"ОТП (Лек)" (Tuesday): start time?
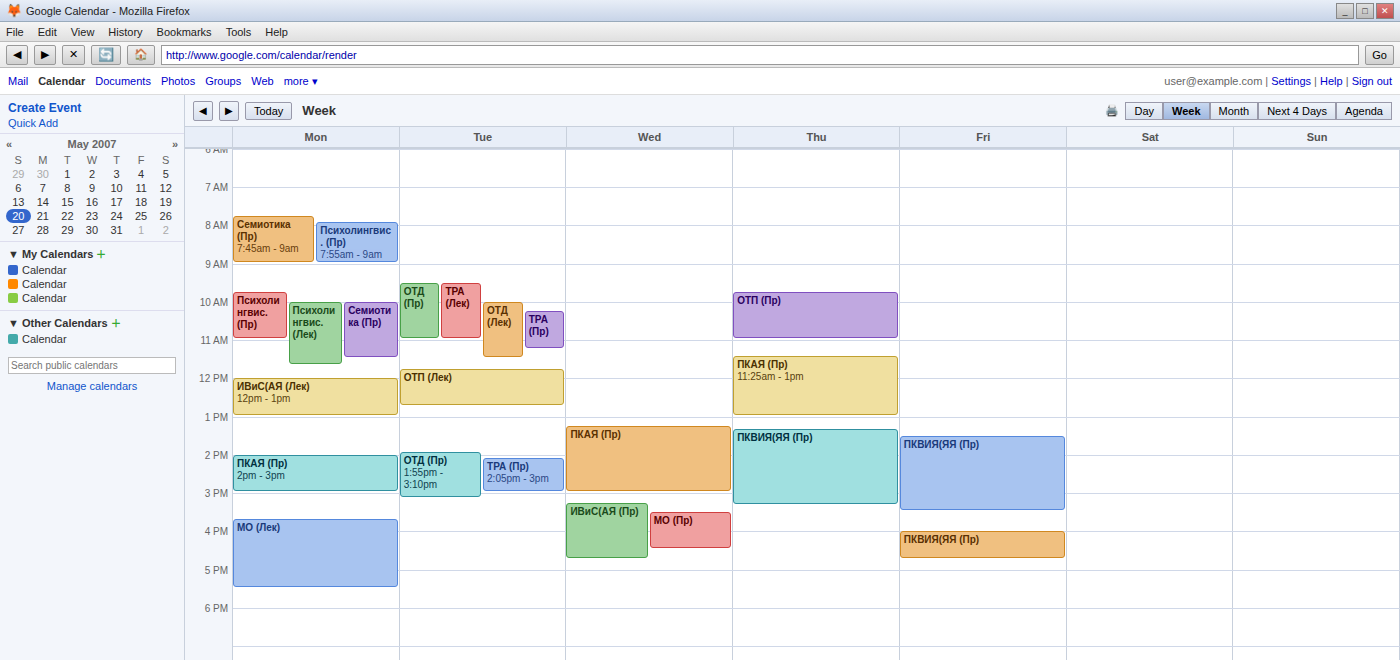
11:45 AM